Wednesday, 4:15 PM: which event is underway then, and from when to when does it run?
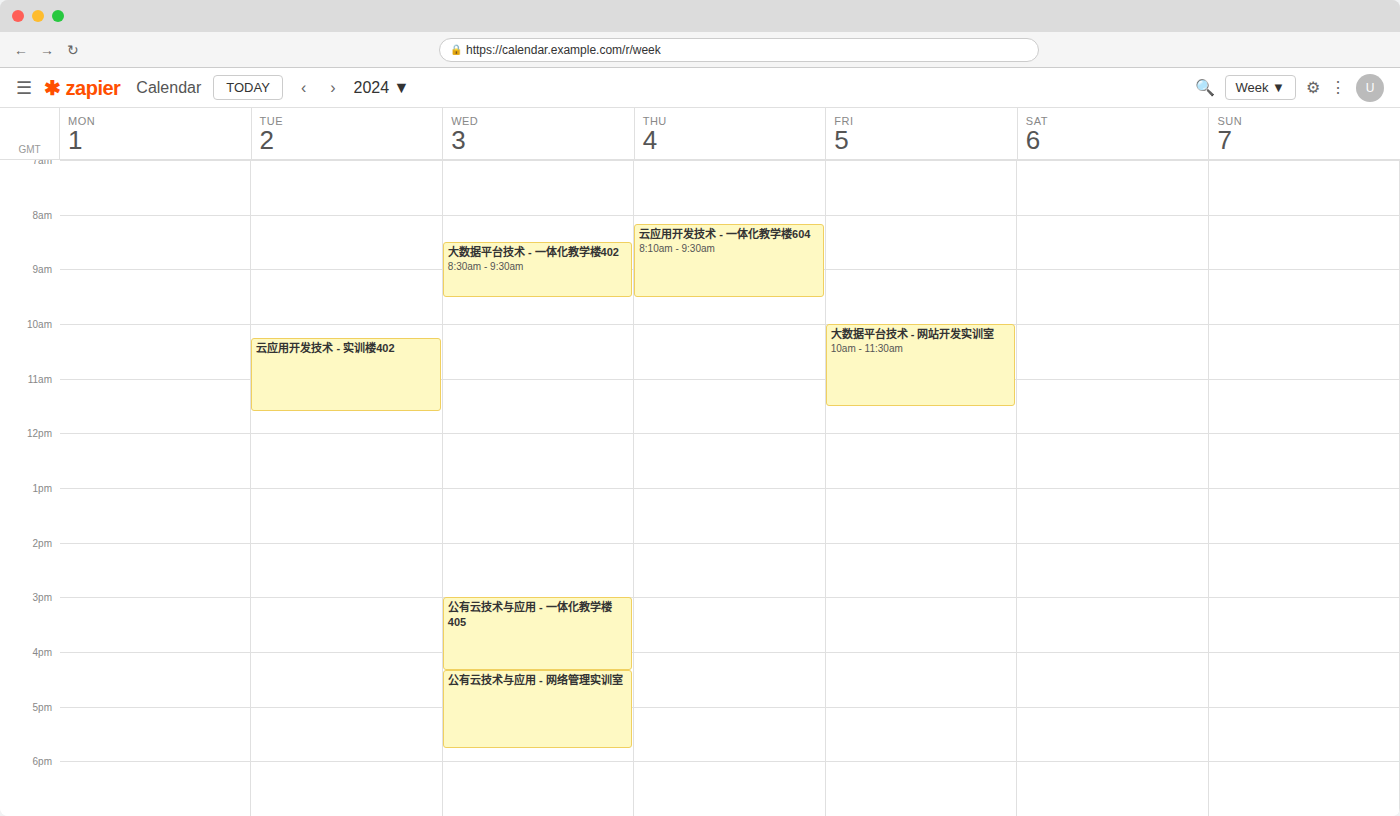
"公有云技术与应用 - 一体化教学楼405", 3:00 PM to 4:20 PM